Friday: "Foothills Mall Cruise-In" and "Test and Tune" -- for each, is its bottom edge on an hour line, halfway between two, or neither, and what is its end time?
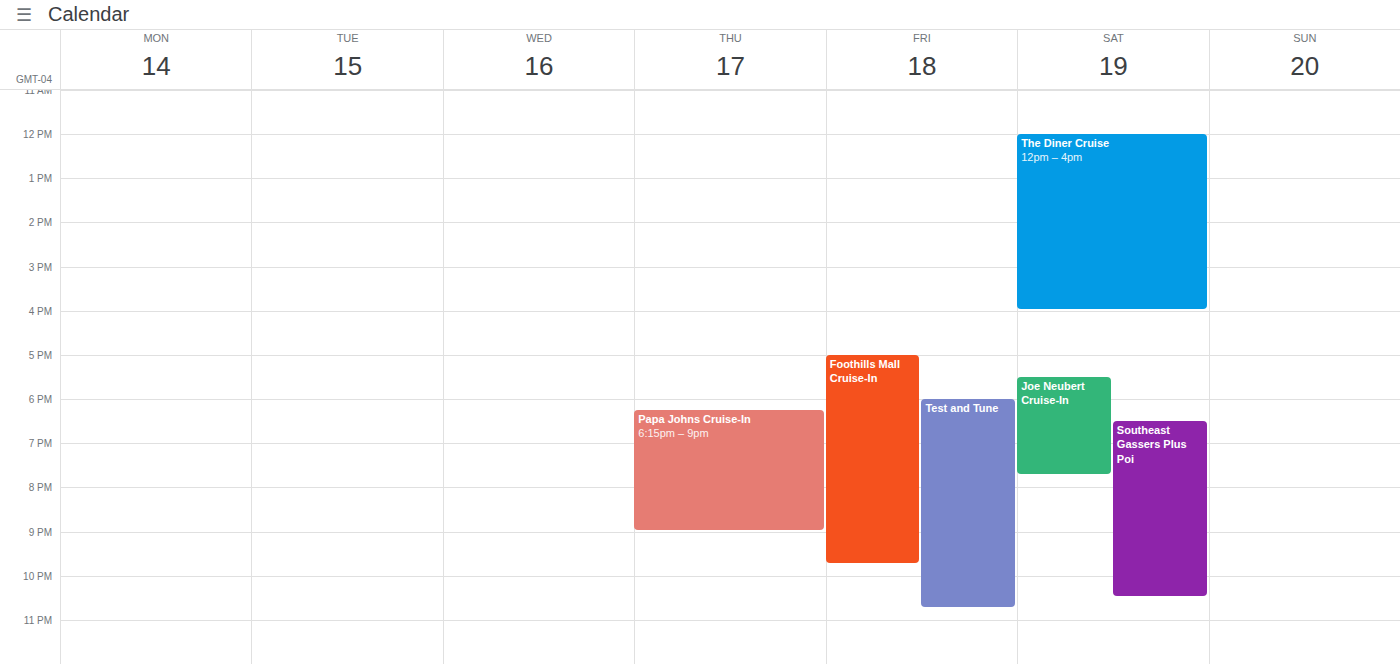
"Foothills Mall Cruise-In": 9:45 PM, neither: three quarters of the way from the 9 PM line to the 10 PM line. "Test and Tune": 10:45 PM, neither: three quarters of the way from the 10 PM line to the 11 PM line.